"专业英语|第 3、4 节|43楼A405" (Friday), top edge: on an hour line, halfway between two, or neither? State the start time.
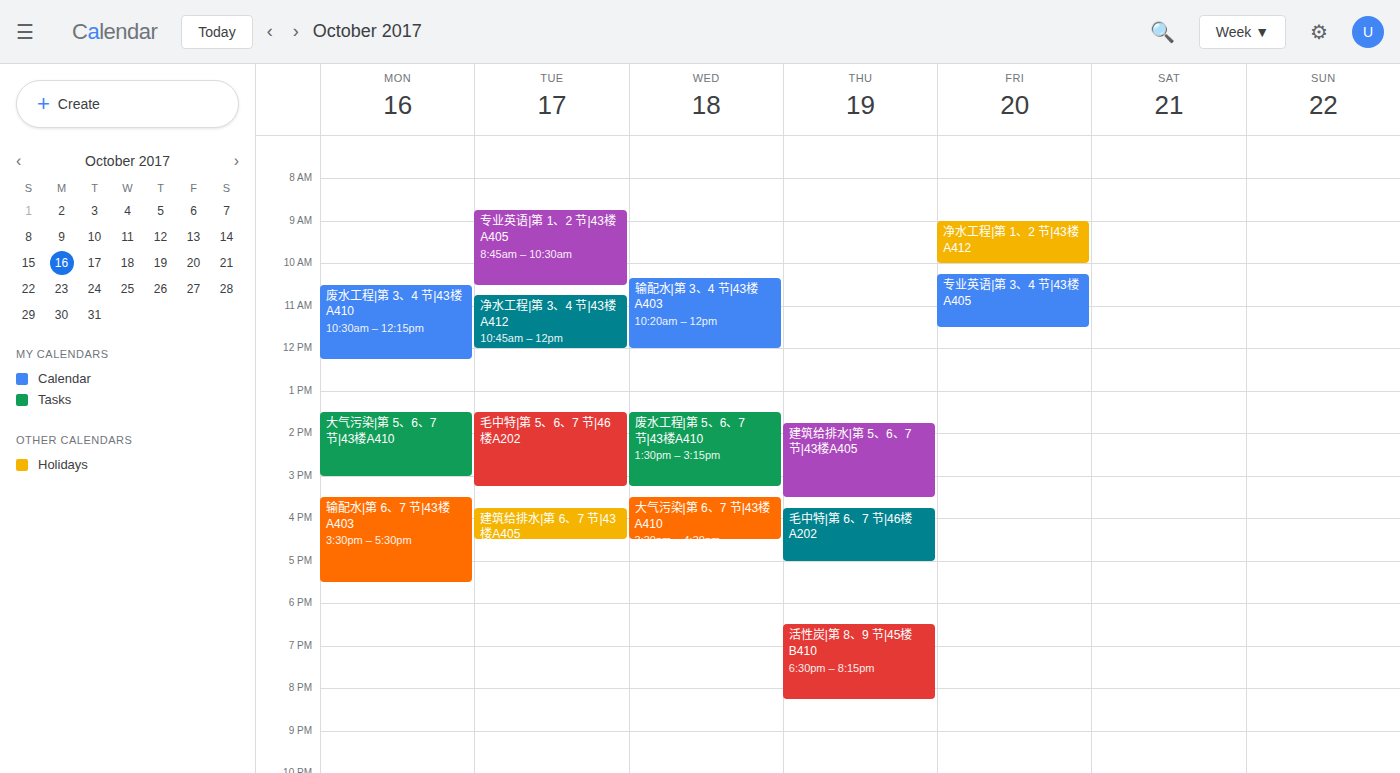
10:15 AM -- neither: a quarter of the way from the 10 AM line to the 11 AM line.